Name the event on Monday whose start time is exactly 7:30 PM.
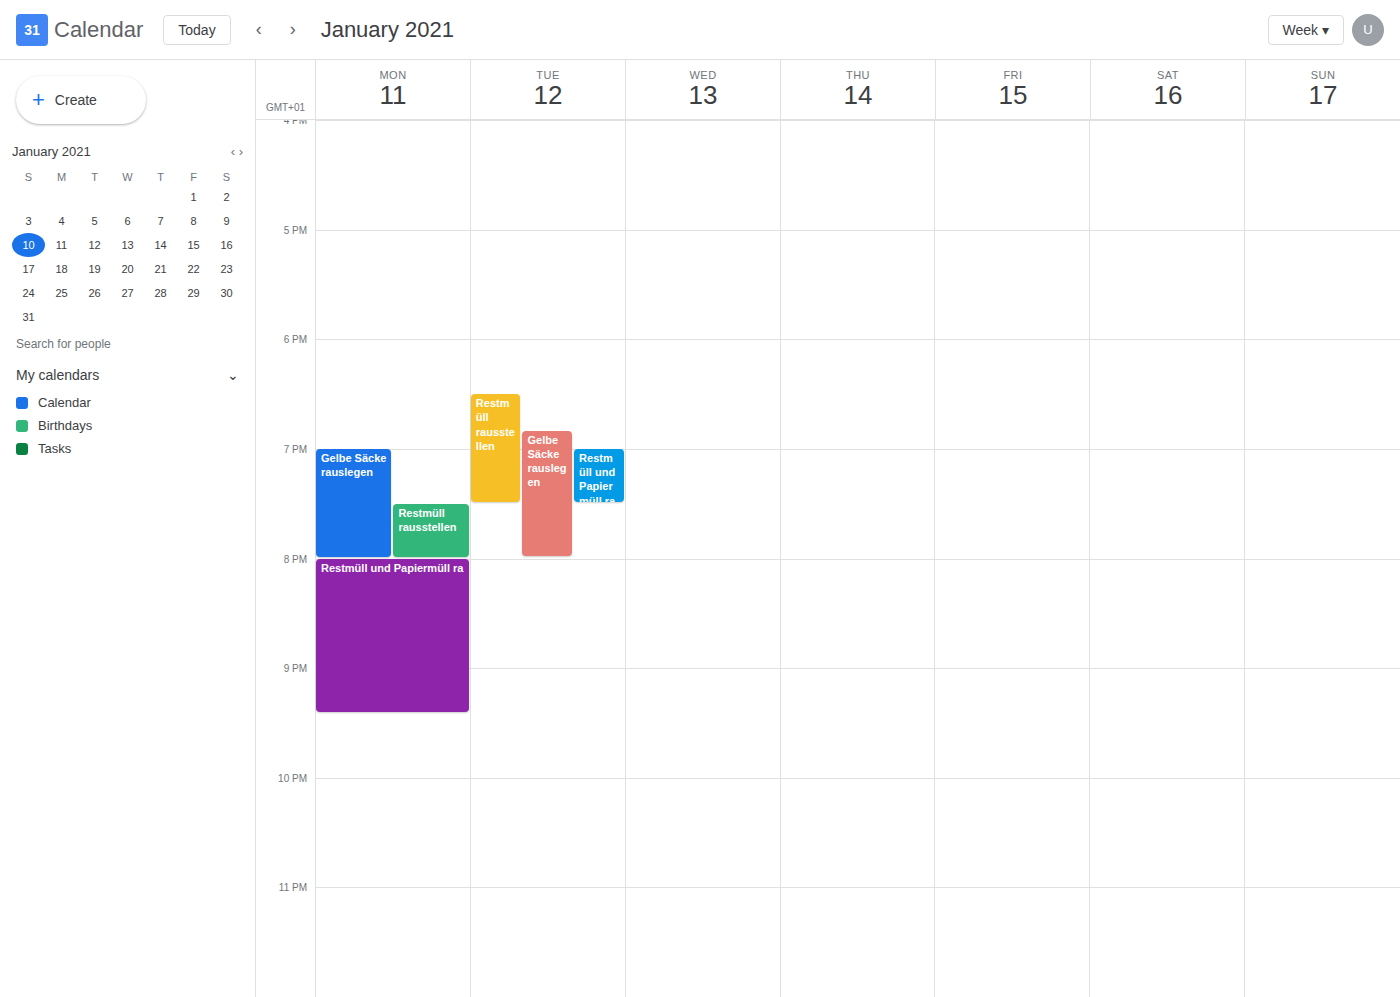
"Restmüll rausstellen"